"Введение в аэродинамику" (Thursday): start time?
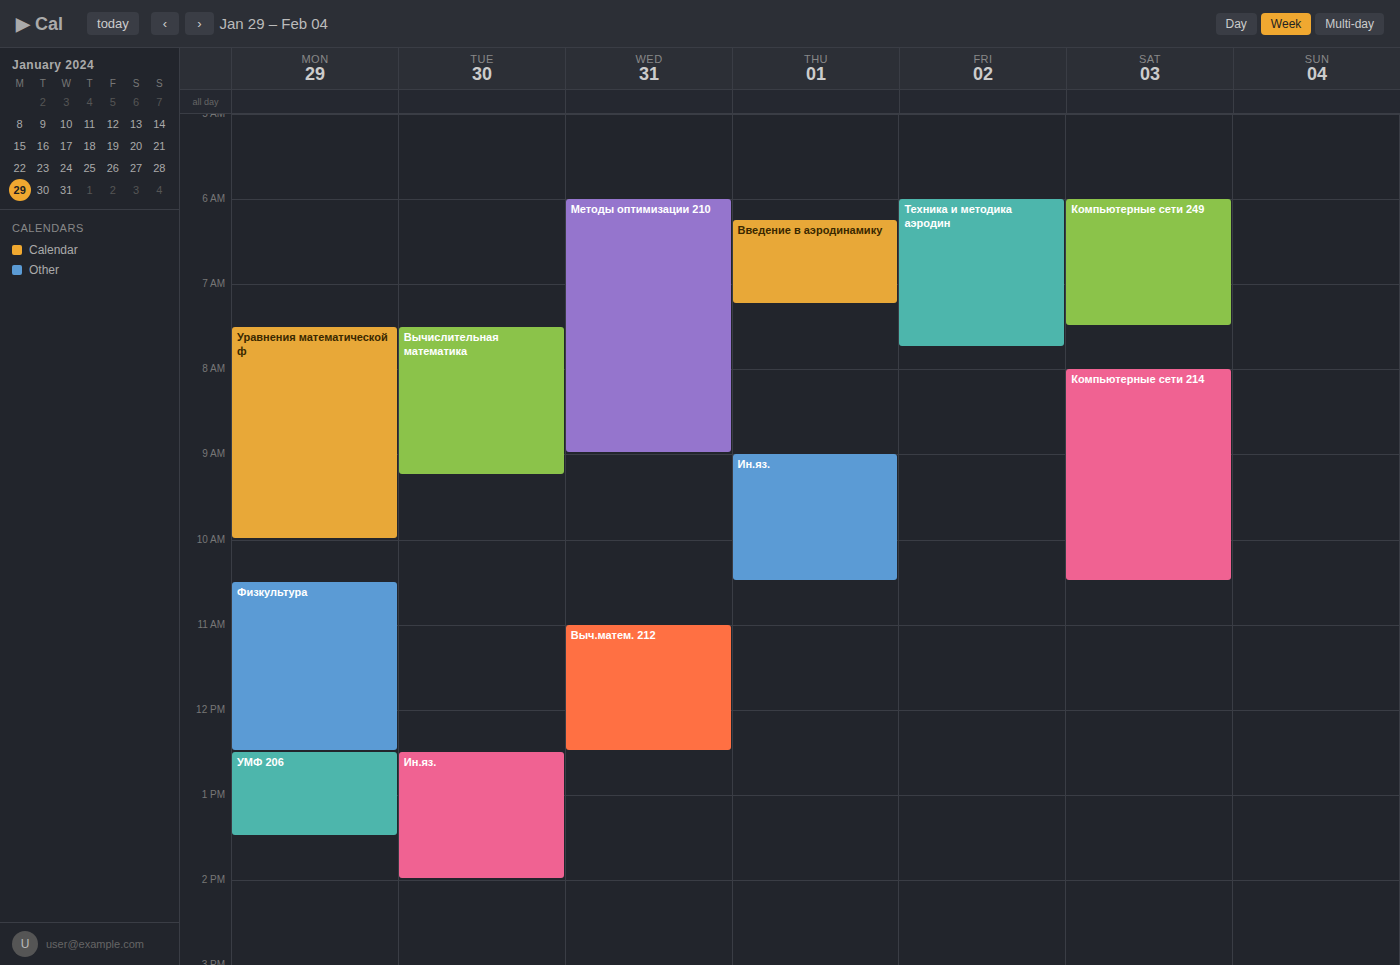
06:15